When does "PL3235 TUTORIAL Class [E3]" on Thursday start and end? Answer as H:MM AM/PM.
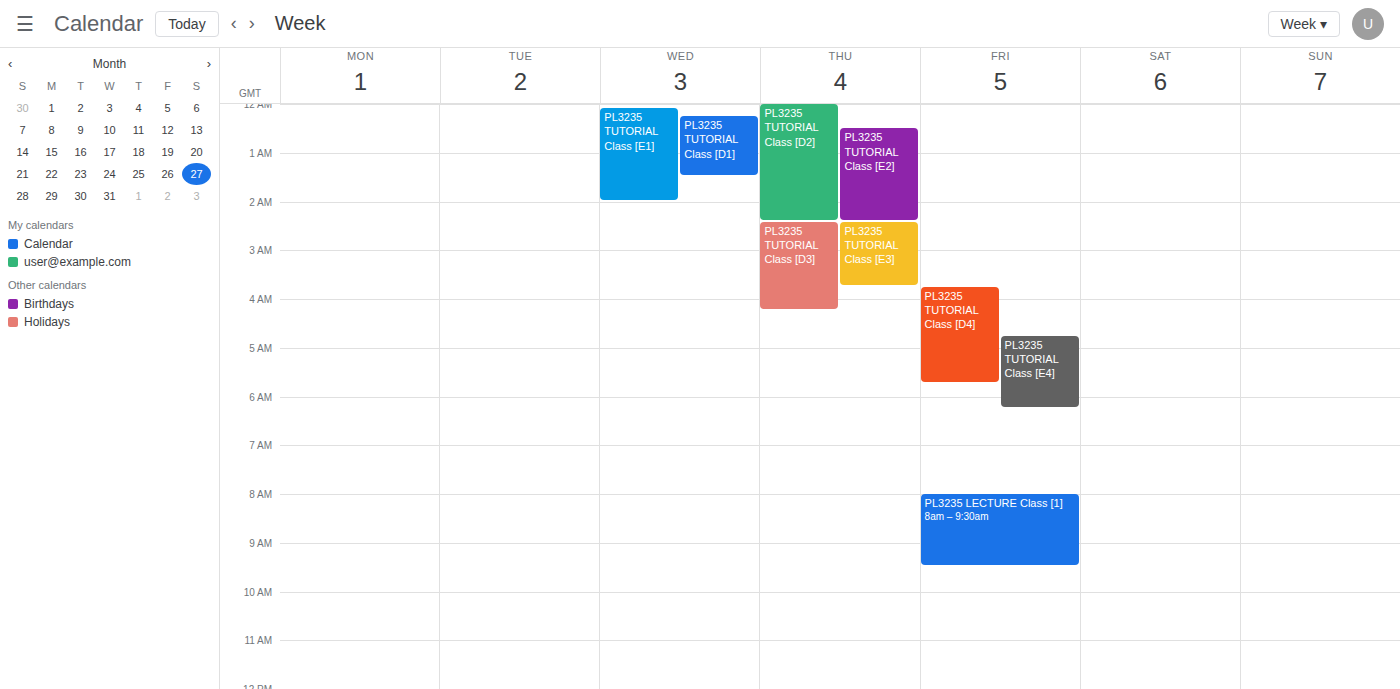
2:25 AM to 3:45 AM